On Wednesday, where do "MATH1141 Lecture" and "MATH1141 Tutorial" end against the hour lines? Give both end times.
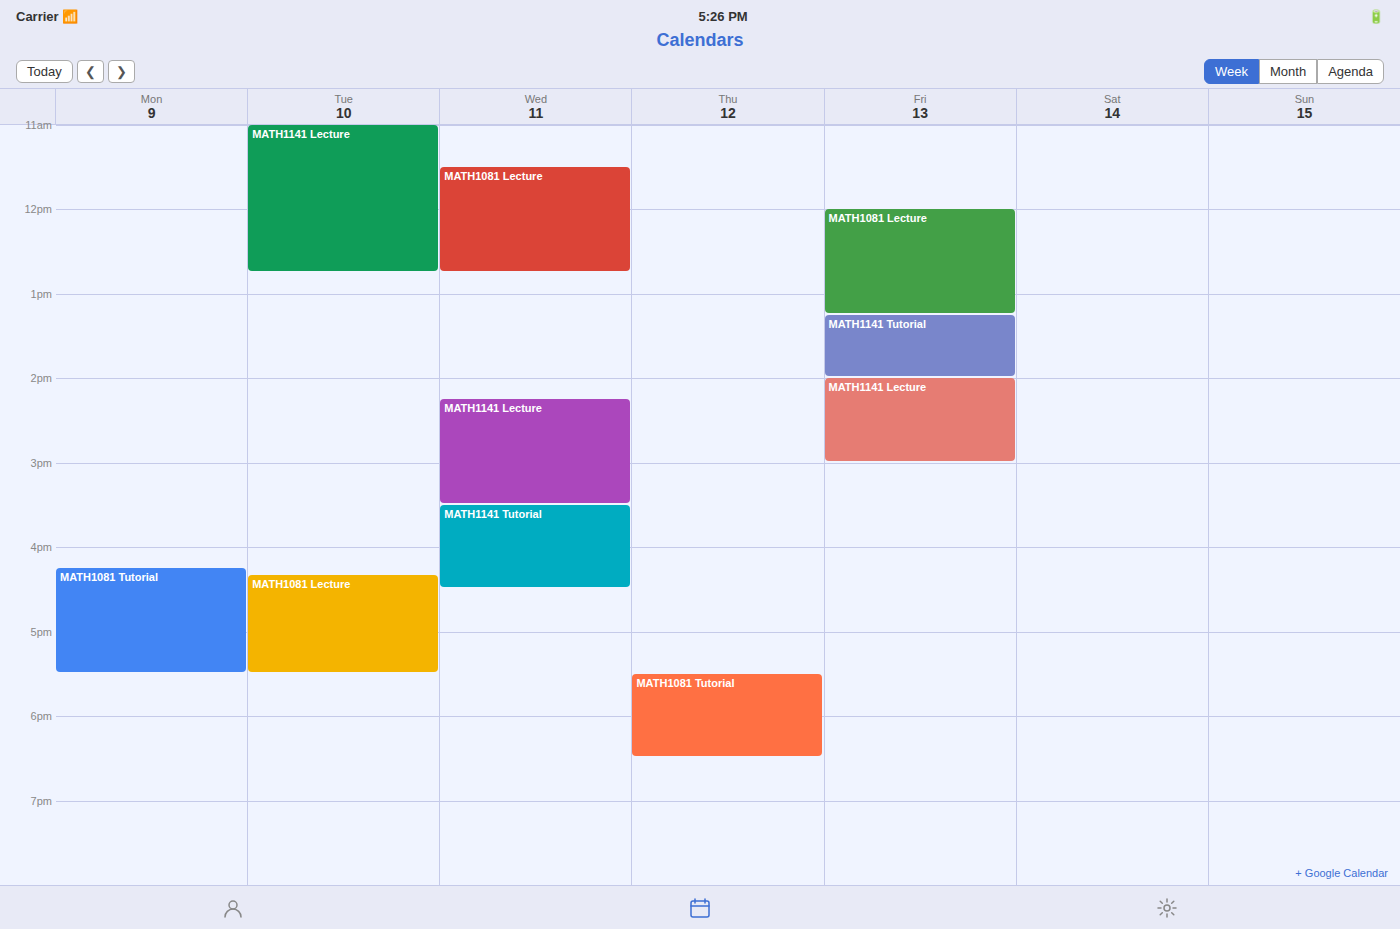
"MATH1141 Lecture": 3:30 PM, halfway between the 3 PM and 4 PM lines. "MATH1141 Tutorial": 4:30 PM, halfway between the 4 PM and 5 PM lines.